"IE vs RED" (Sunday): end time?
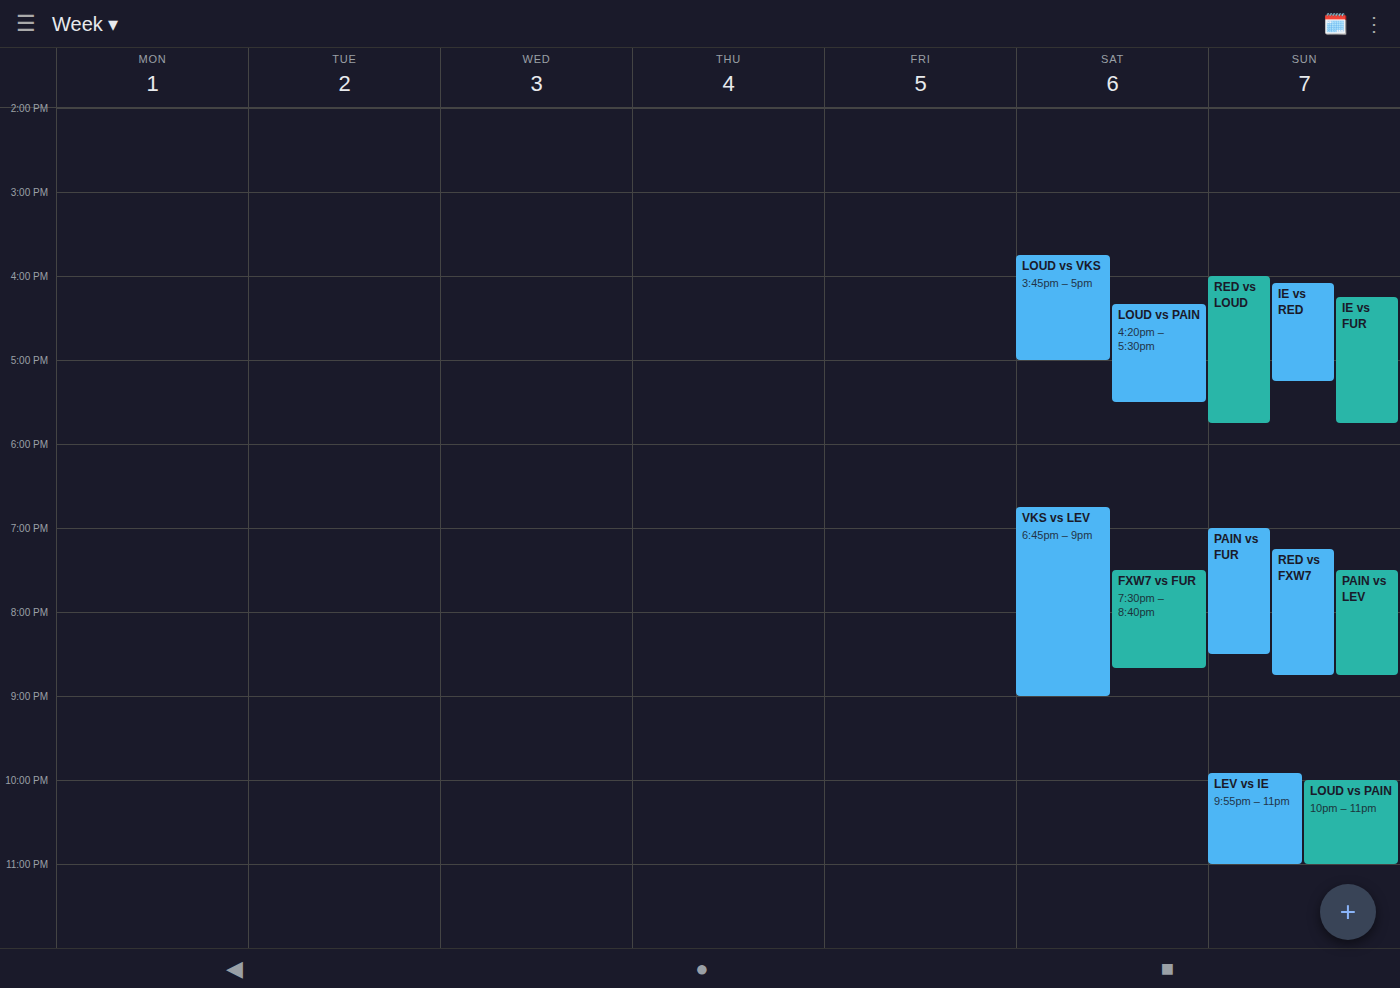
5:15 PM